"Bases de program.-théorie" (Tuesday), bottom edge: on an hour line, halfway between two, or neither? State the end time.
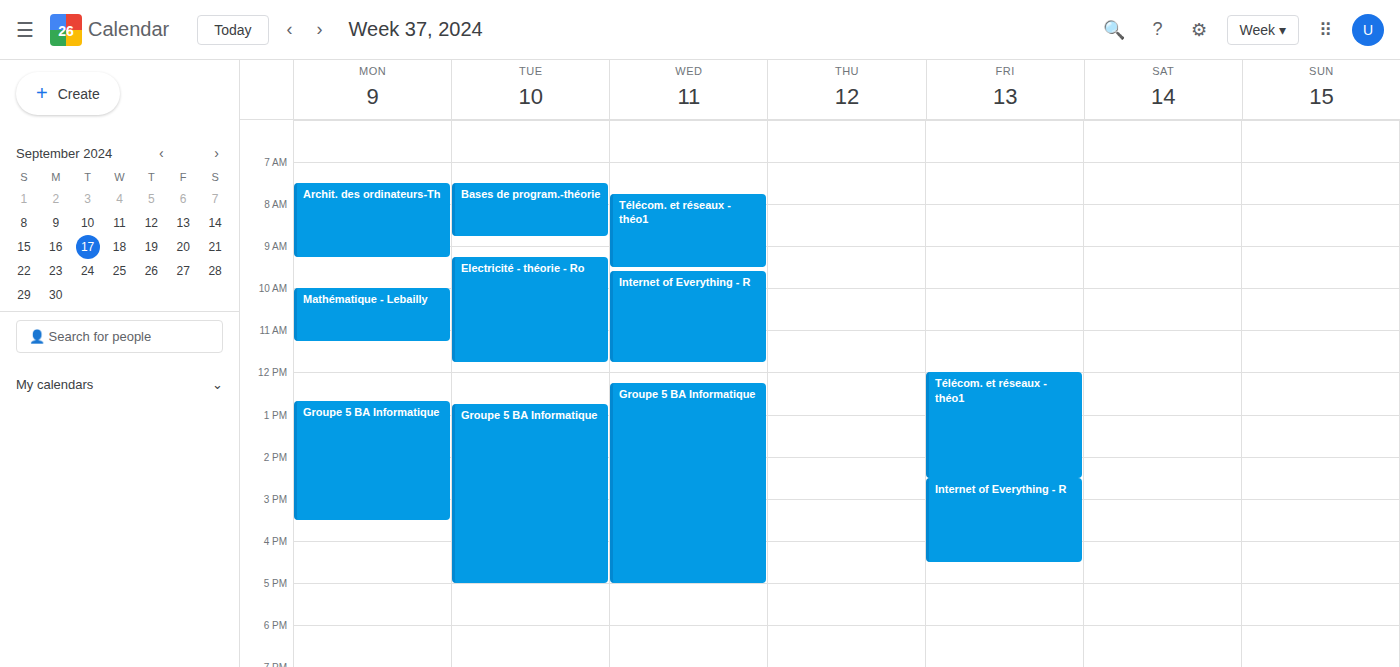
8:45 AM -- neither: three quarters of the way from the 8 AM line to the 9 AM line.